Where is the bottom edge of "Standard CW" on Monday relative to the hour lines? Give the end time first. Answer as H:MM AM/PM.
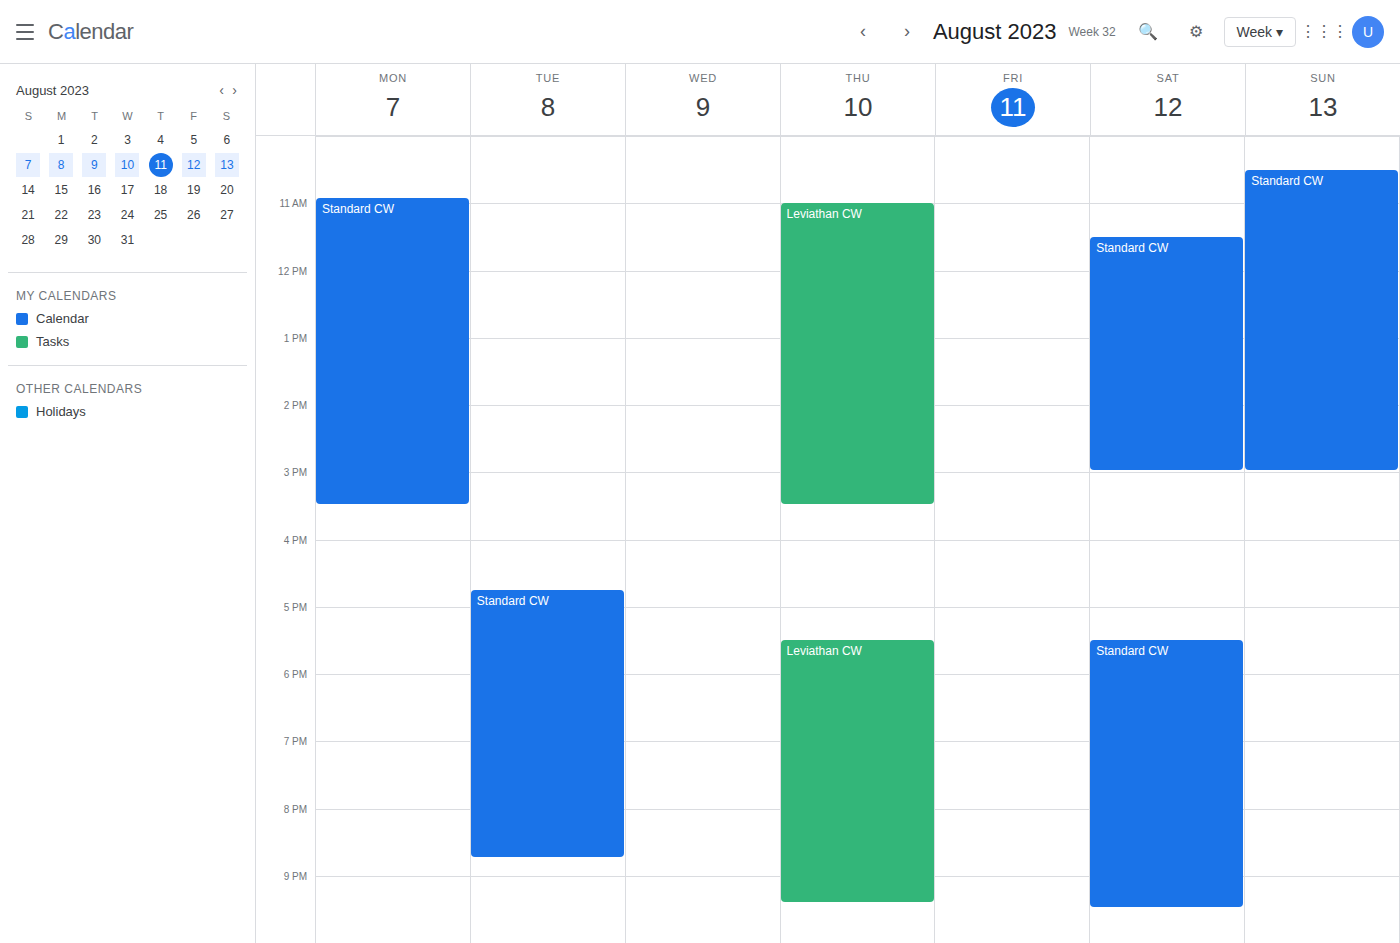
3:30 PM -- halfway between the 3 PM and 4 PM lines.